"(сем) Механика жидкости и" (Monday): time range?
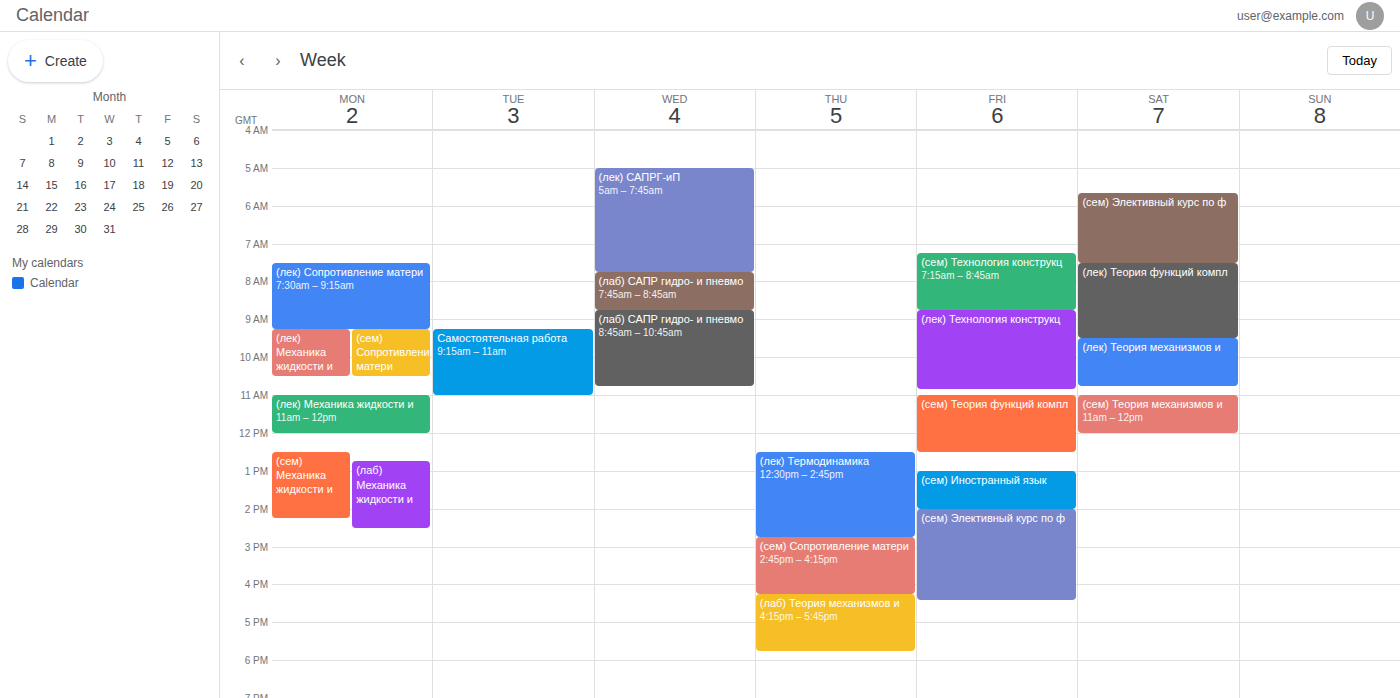
12:30 PM to 2:15 PM